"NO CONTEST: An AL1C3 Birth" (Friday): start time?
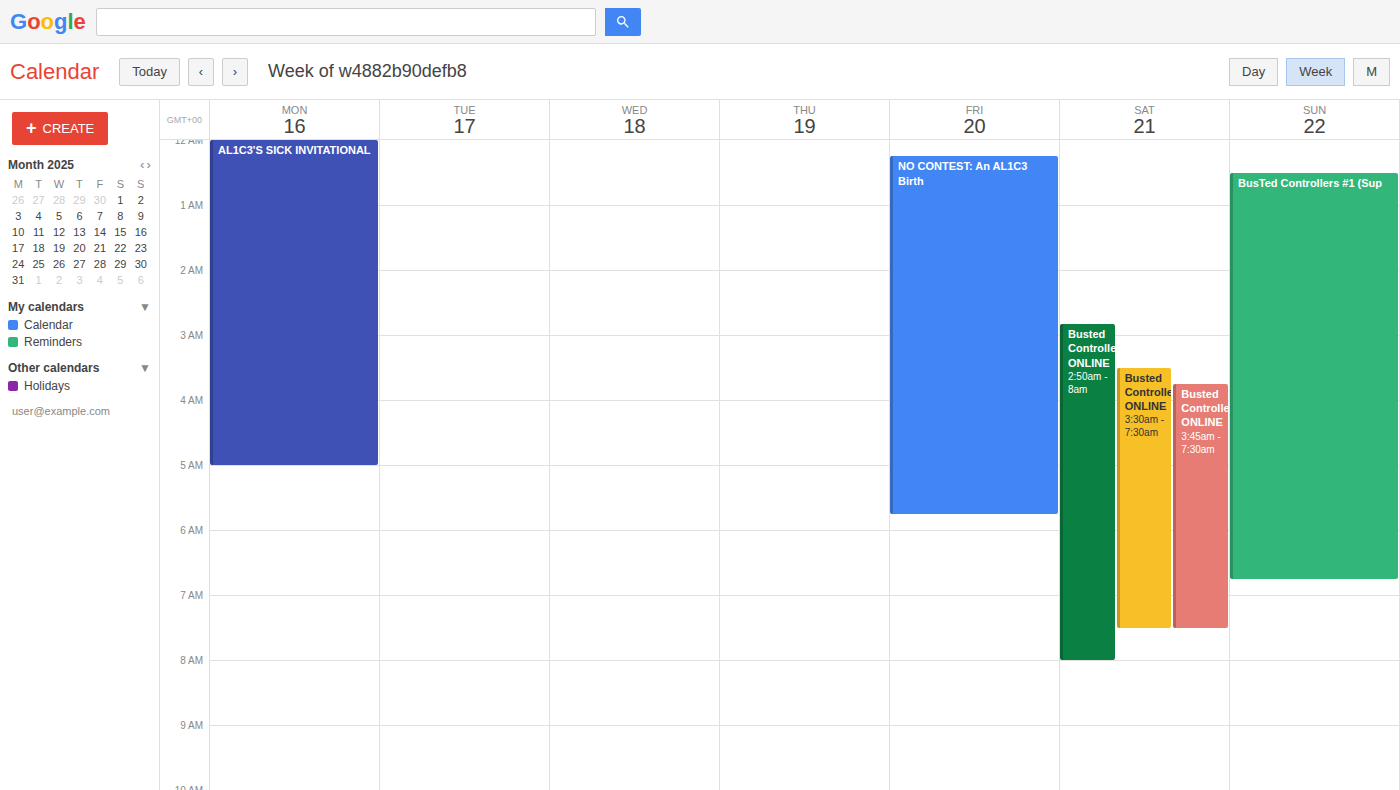
00:15